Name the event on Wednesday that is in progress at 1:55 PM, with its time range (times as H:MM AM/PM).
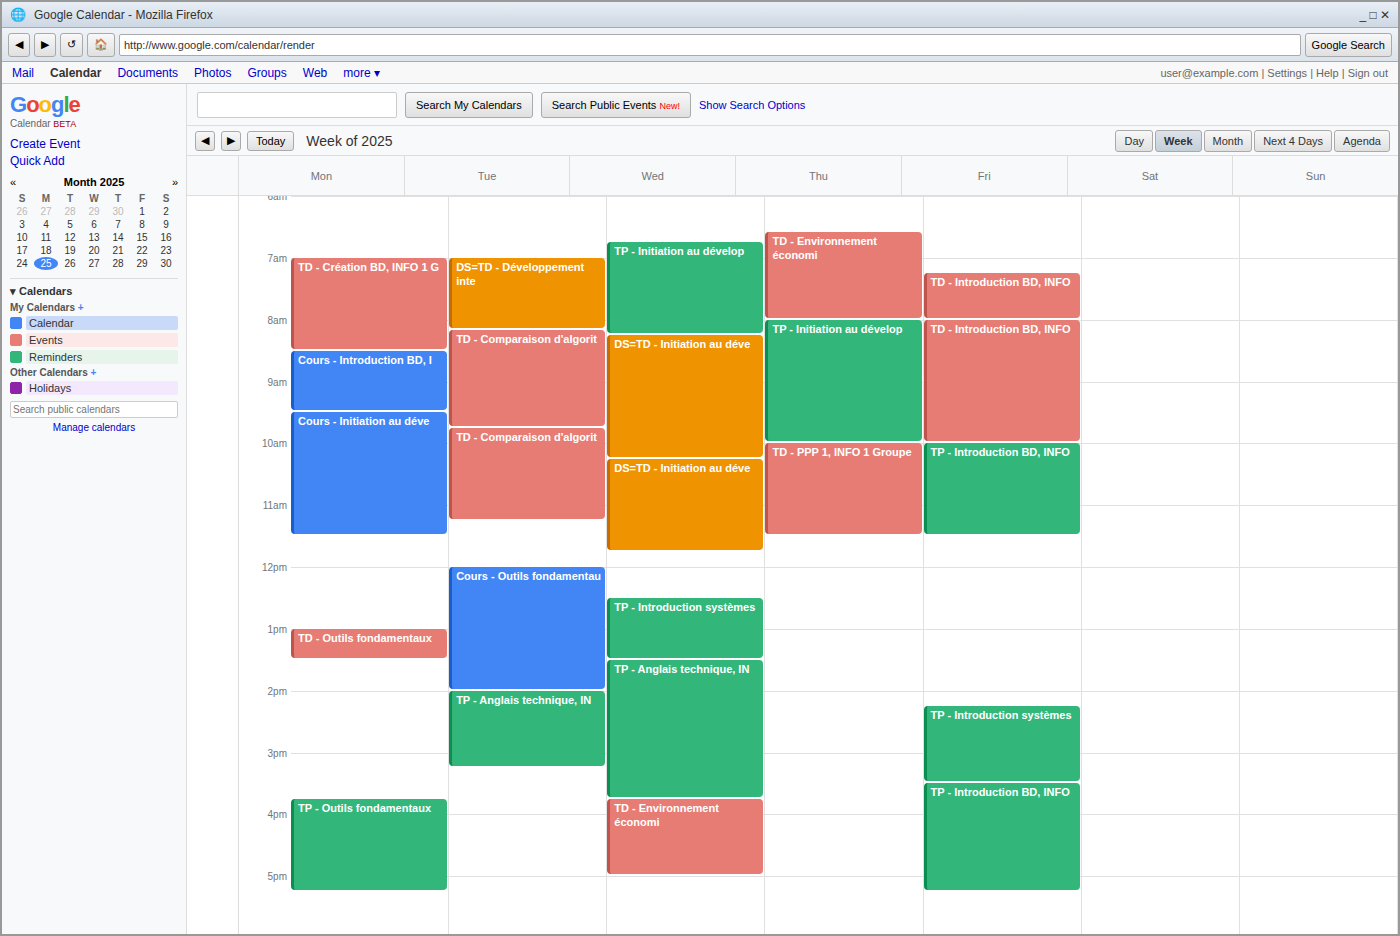
"TP - Anglais technique, IN", 1:30 PM to 3:45 PM